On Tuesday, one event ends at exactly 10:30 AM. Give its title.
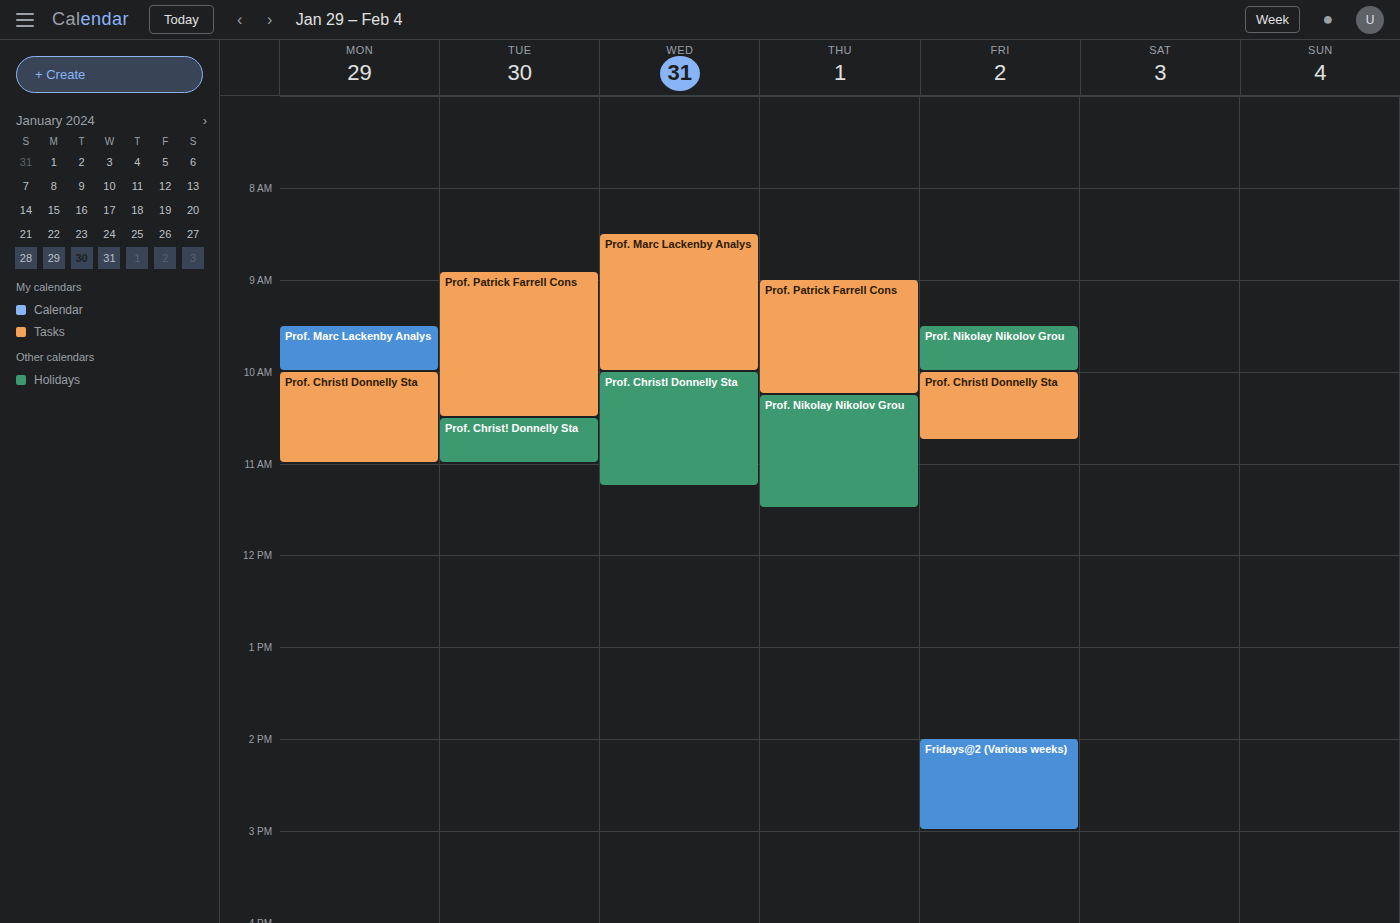
"Prof. Patrick Farrell Cons"